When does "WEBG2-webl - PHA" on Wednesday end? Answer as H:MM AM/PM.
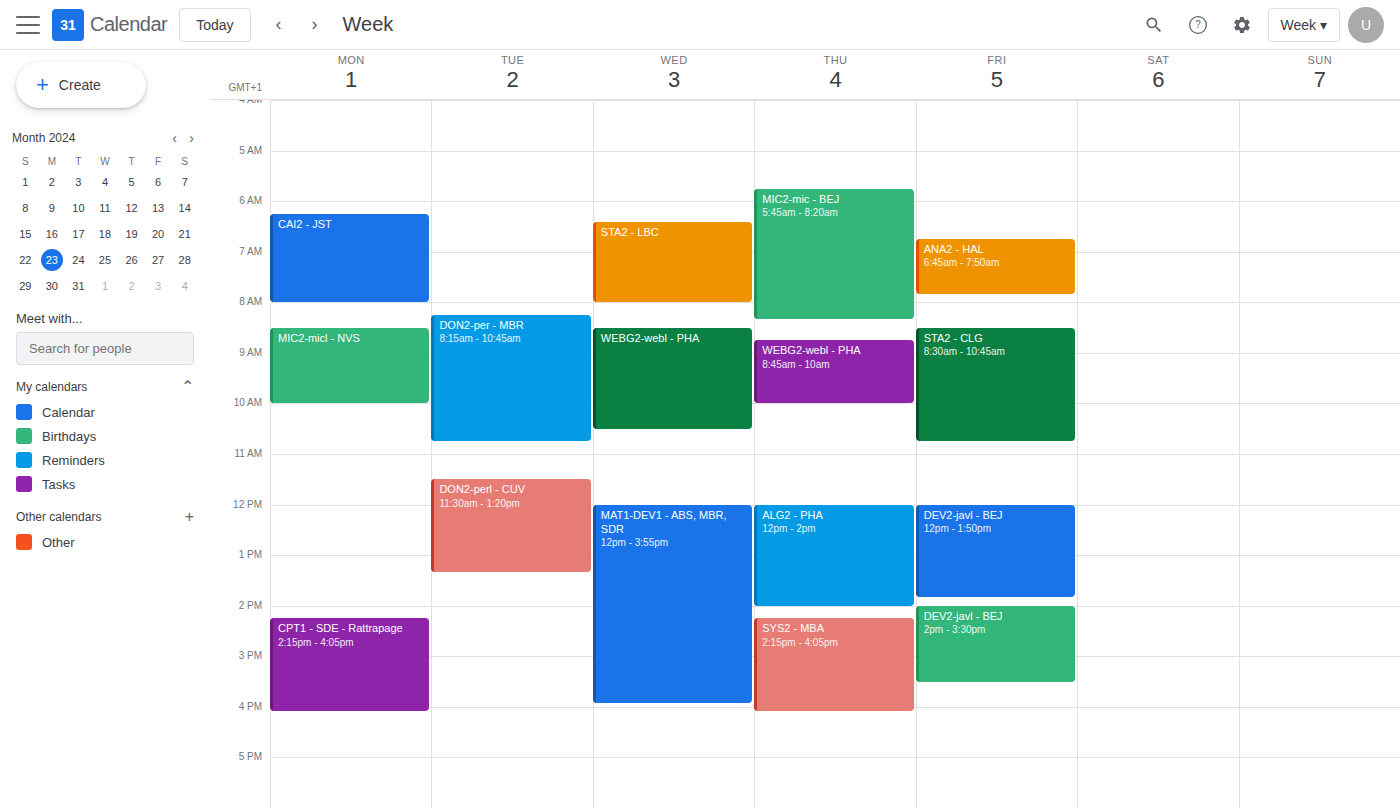
10:30 AM